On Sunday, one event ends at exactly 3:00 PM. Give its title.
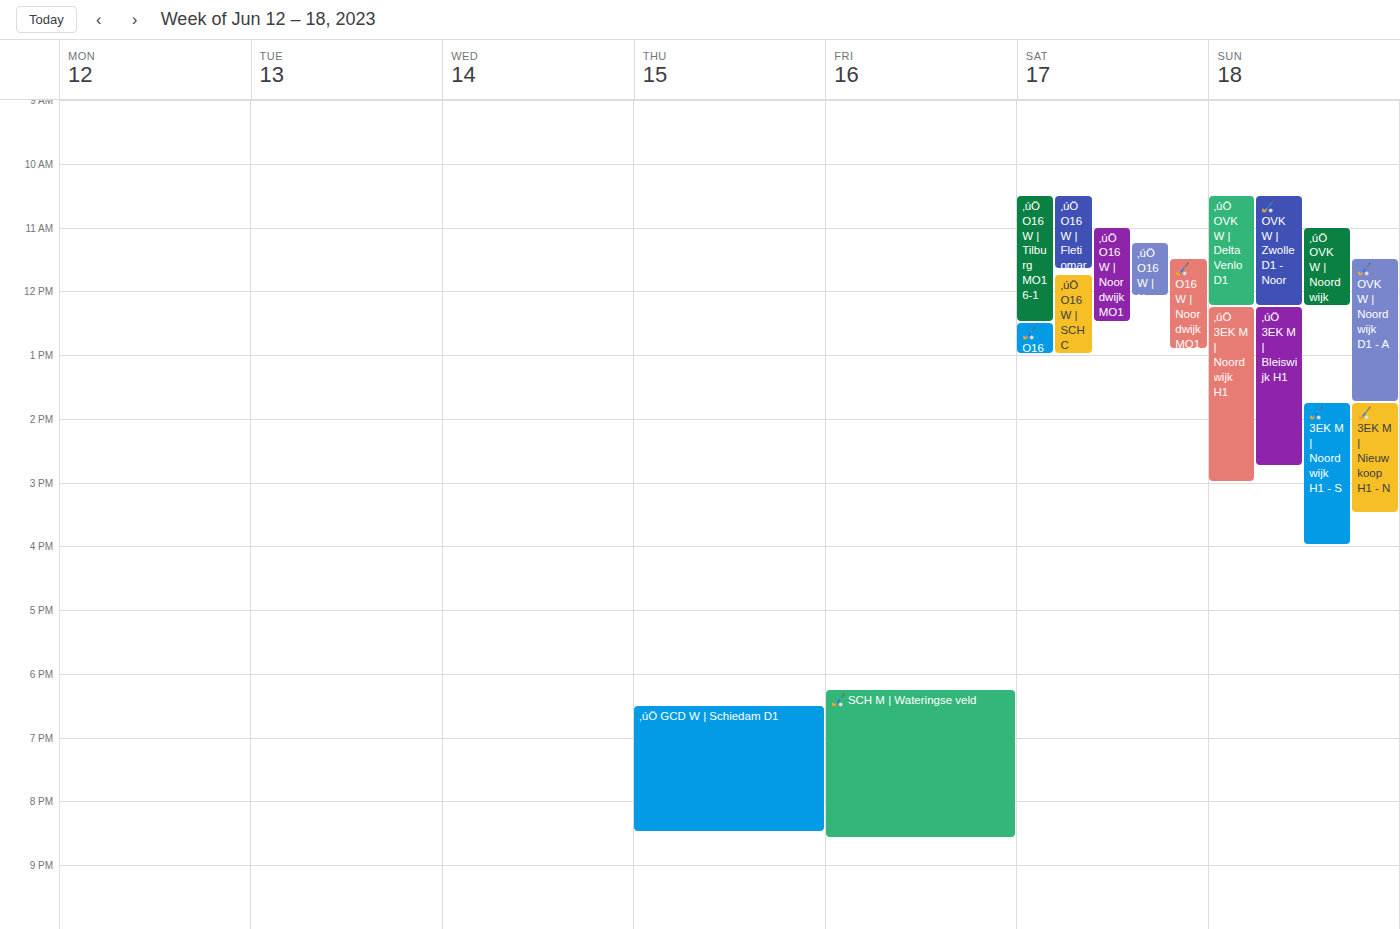
"‚úÖ 3EK M | Noordwijk H1"